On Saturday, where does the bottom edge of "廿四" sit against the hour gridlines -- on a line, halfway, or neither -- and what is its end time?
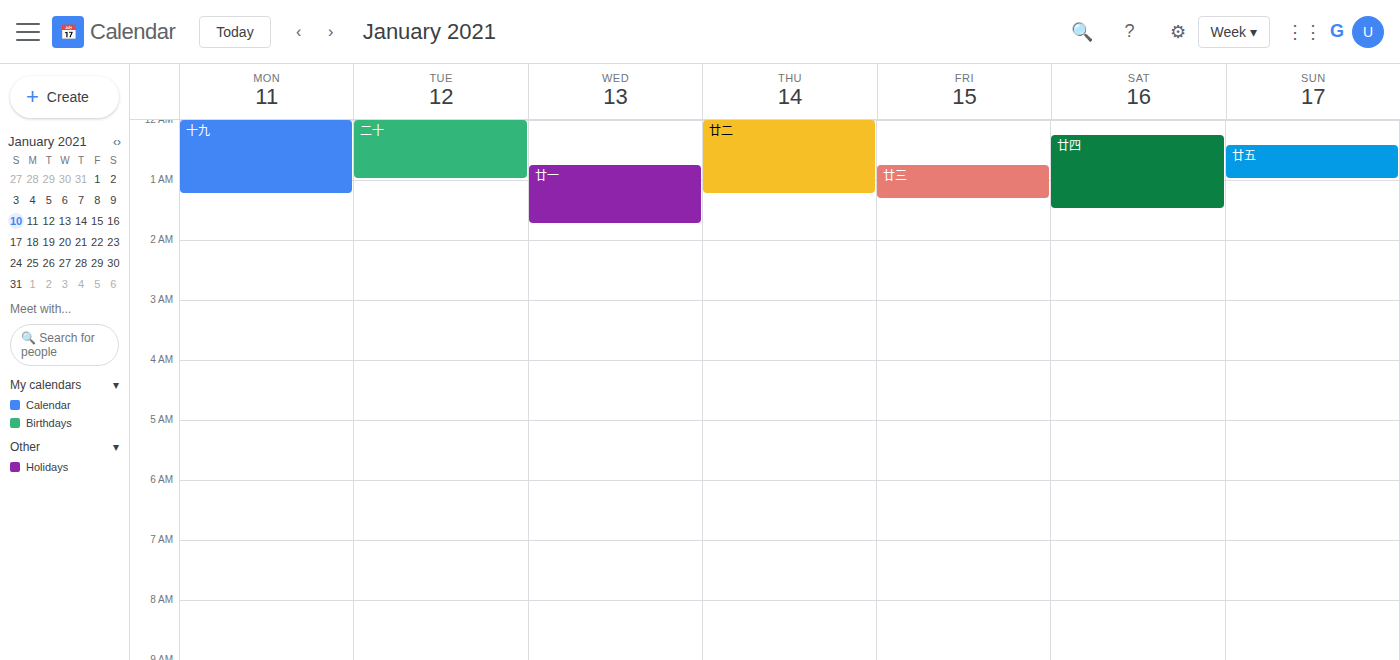
1:30 AM -- halfway between the 1 AM and 2 AM lines.